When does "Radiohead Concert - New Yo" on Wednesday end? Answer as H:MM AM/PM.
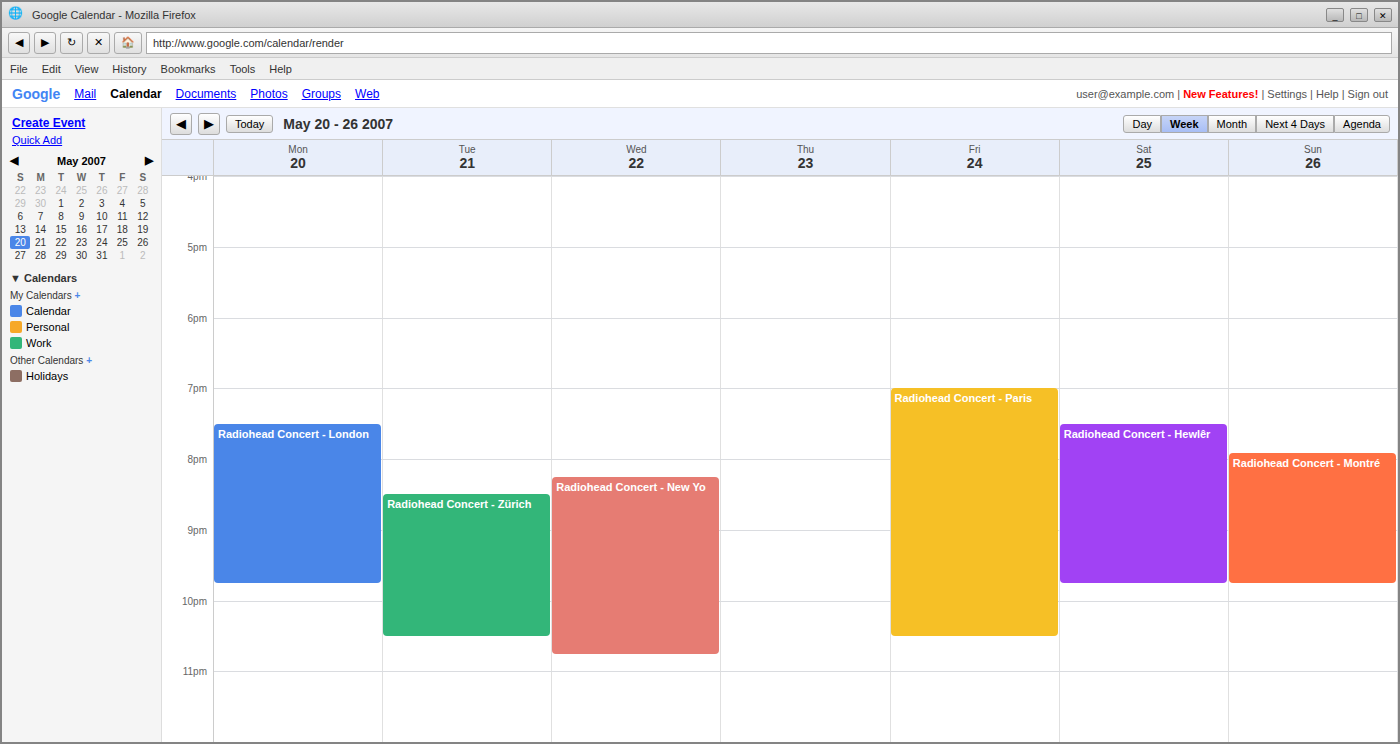
10:45 PM